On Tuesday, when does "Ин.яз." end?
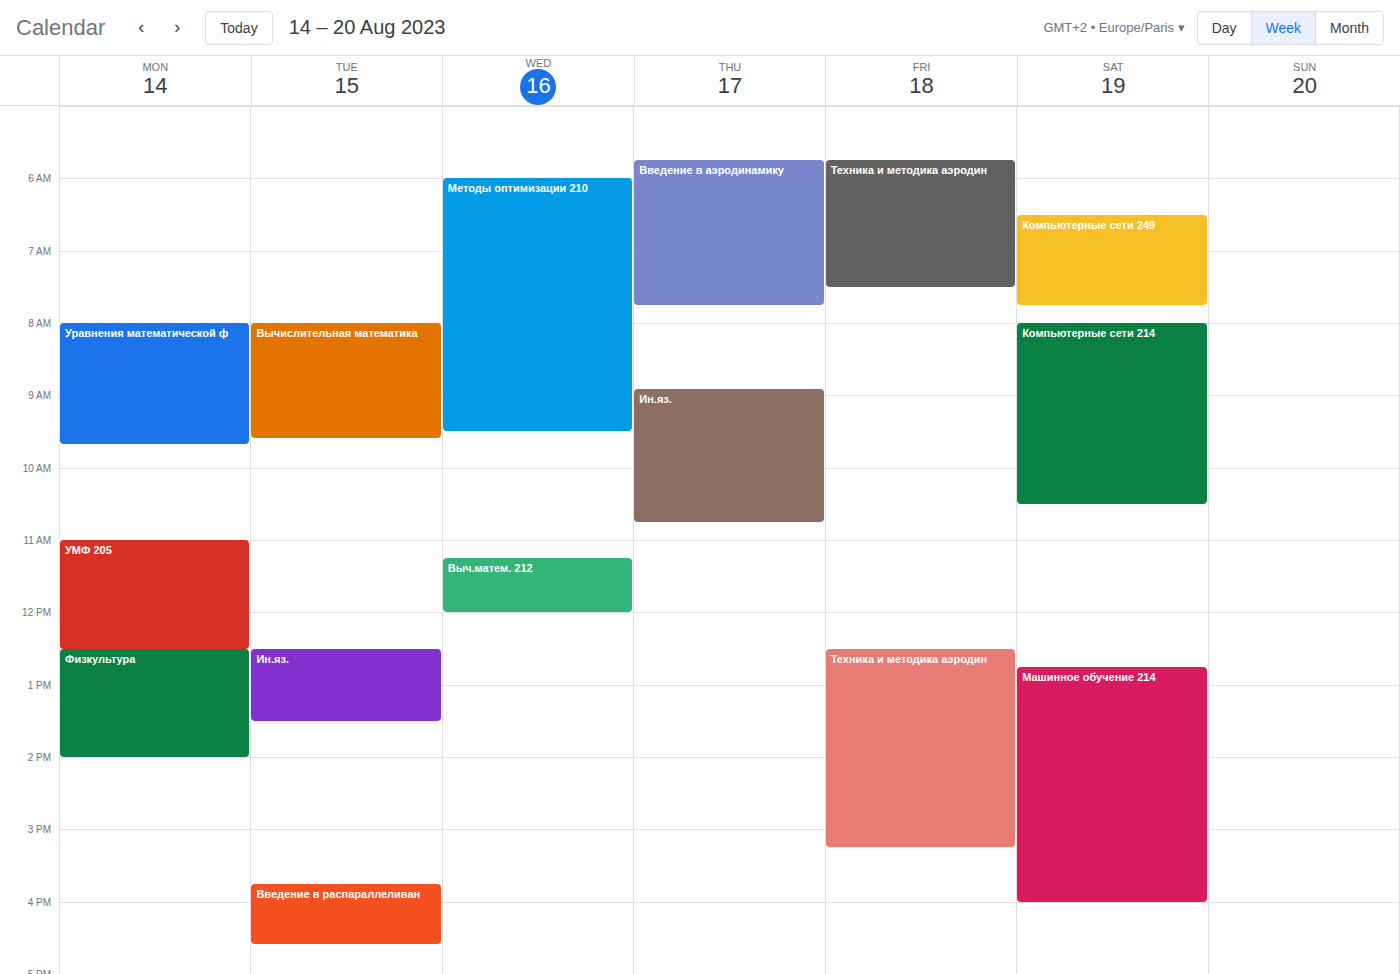
1:30 PM